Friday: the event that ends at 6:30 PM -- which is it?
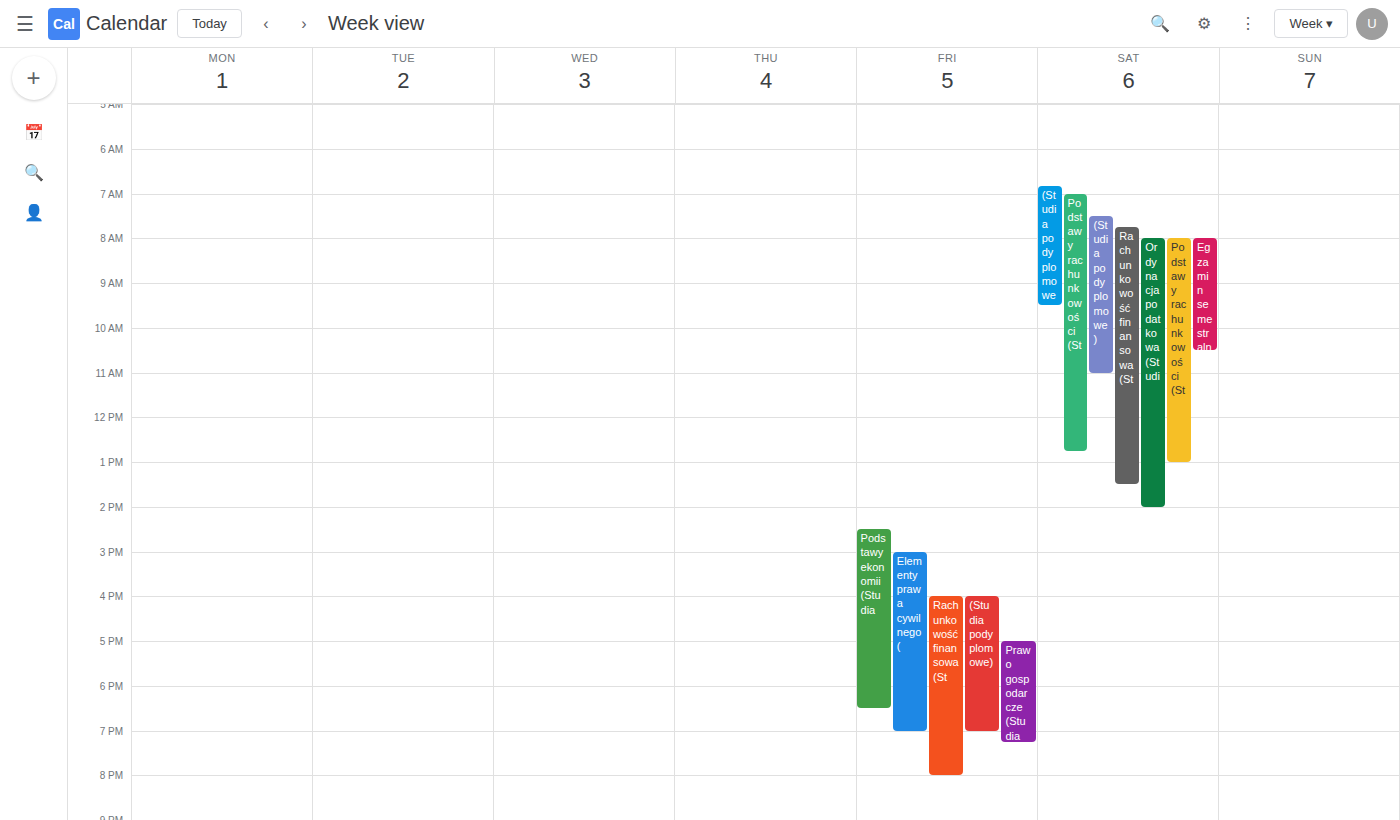
"Podstawy ekonomii (Studia"